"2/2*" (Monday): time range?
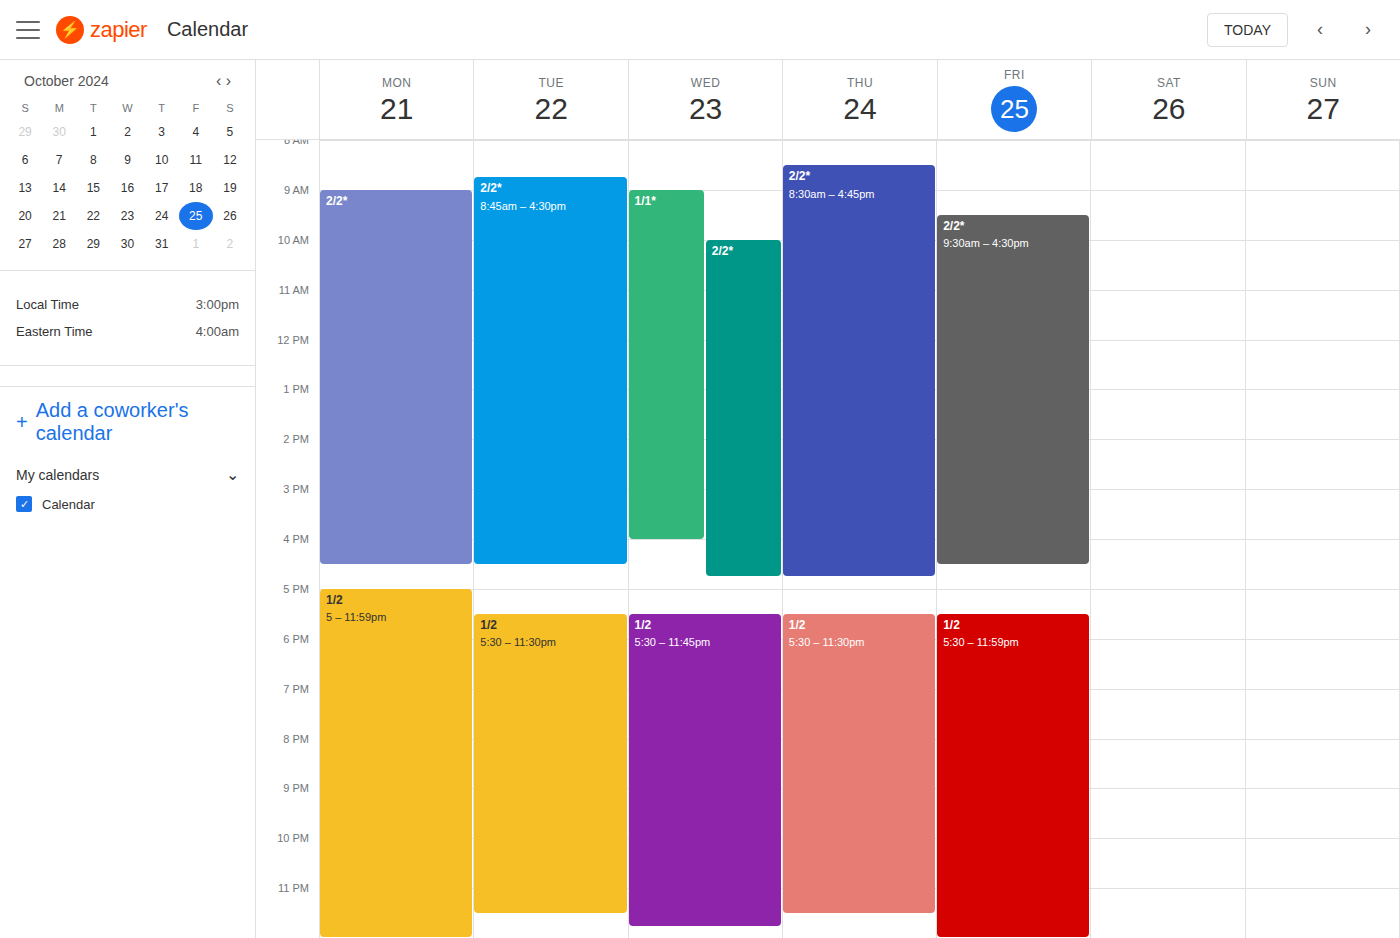
9:00 AM to 4:30 PM